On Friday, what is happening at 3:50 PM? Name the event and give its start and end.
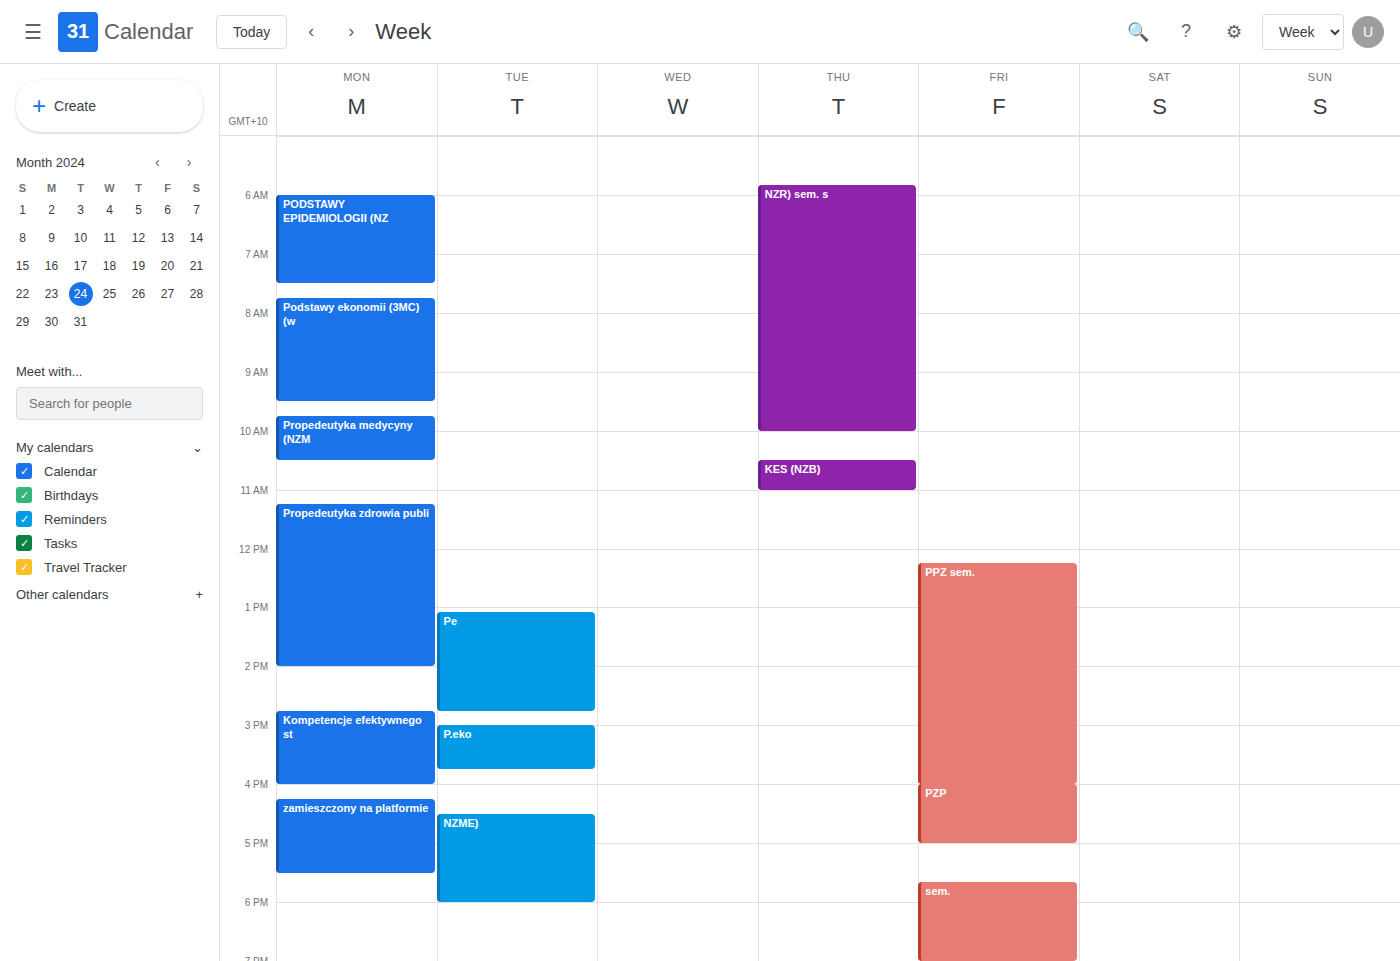
"PPZ sem.", 12:15 PM to 4:00 PM